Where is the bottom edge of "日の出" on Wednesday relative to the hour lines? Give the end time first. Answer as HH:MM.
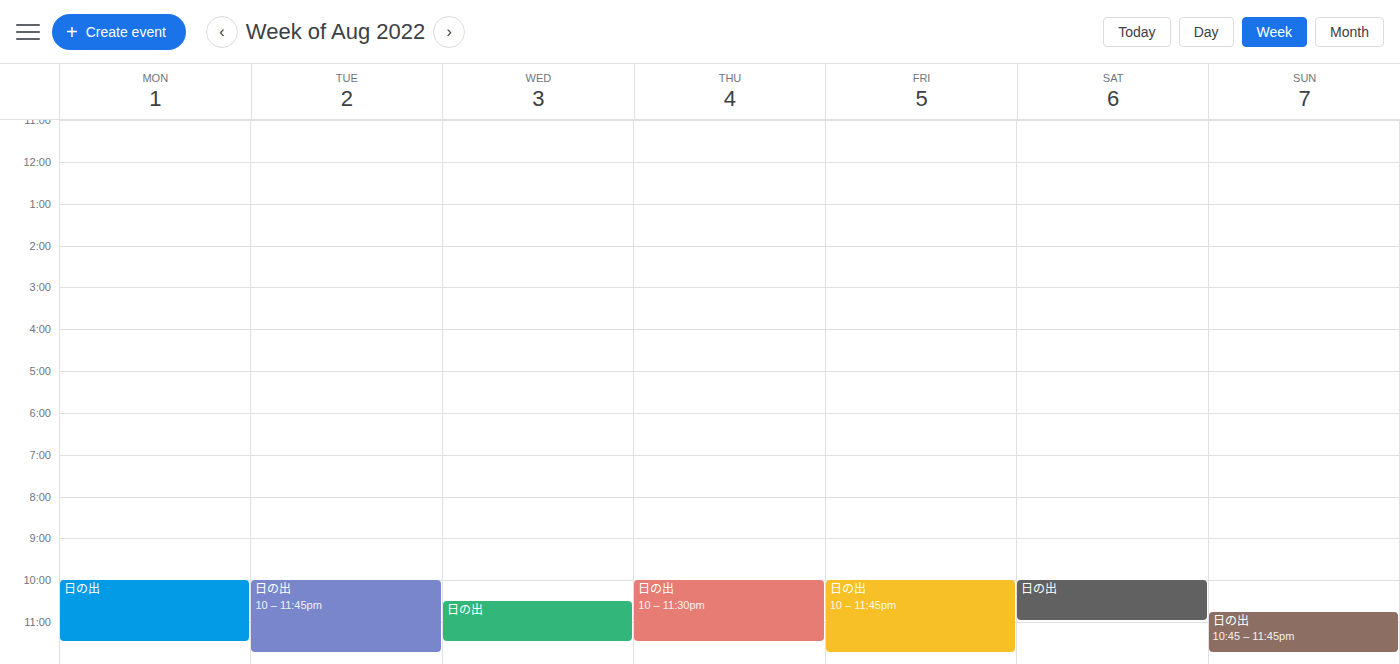
23:30 -- halfway between the 23:00 and 24:00 lines.